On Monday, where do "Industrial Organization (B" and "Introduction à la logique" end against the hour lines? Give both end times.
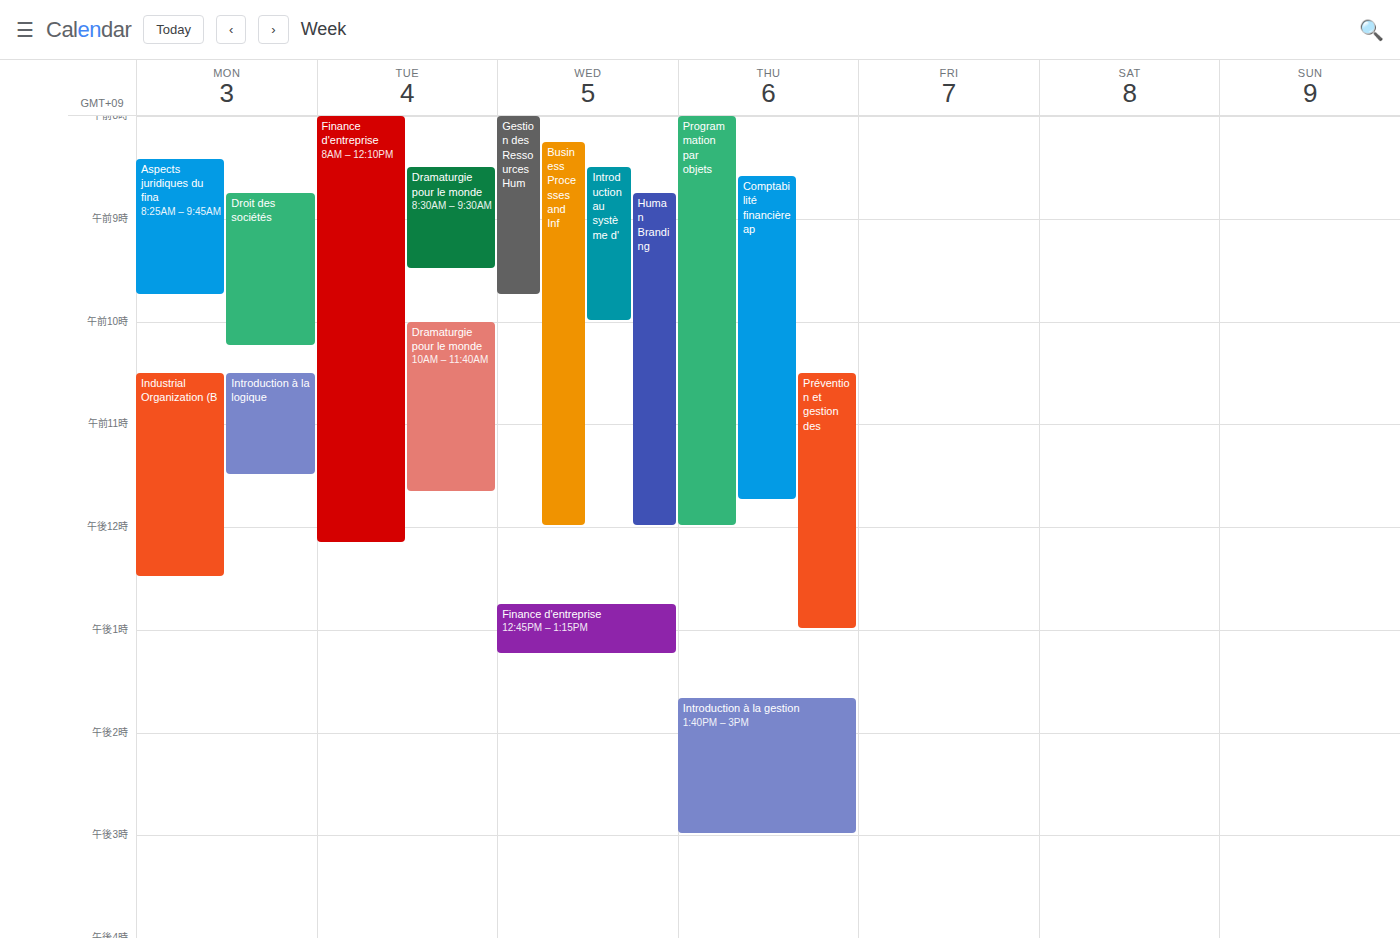
"Industrial Organization (B": 12:30 PM, halfway between the 12 PM and 1 PM lines. "Introduction à la logique": 11:30 AM, halfway between the 11 AM and 12 PM lines.